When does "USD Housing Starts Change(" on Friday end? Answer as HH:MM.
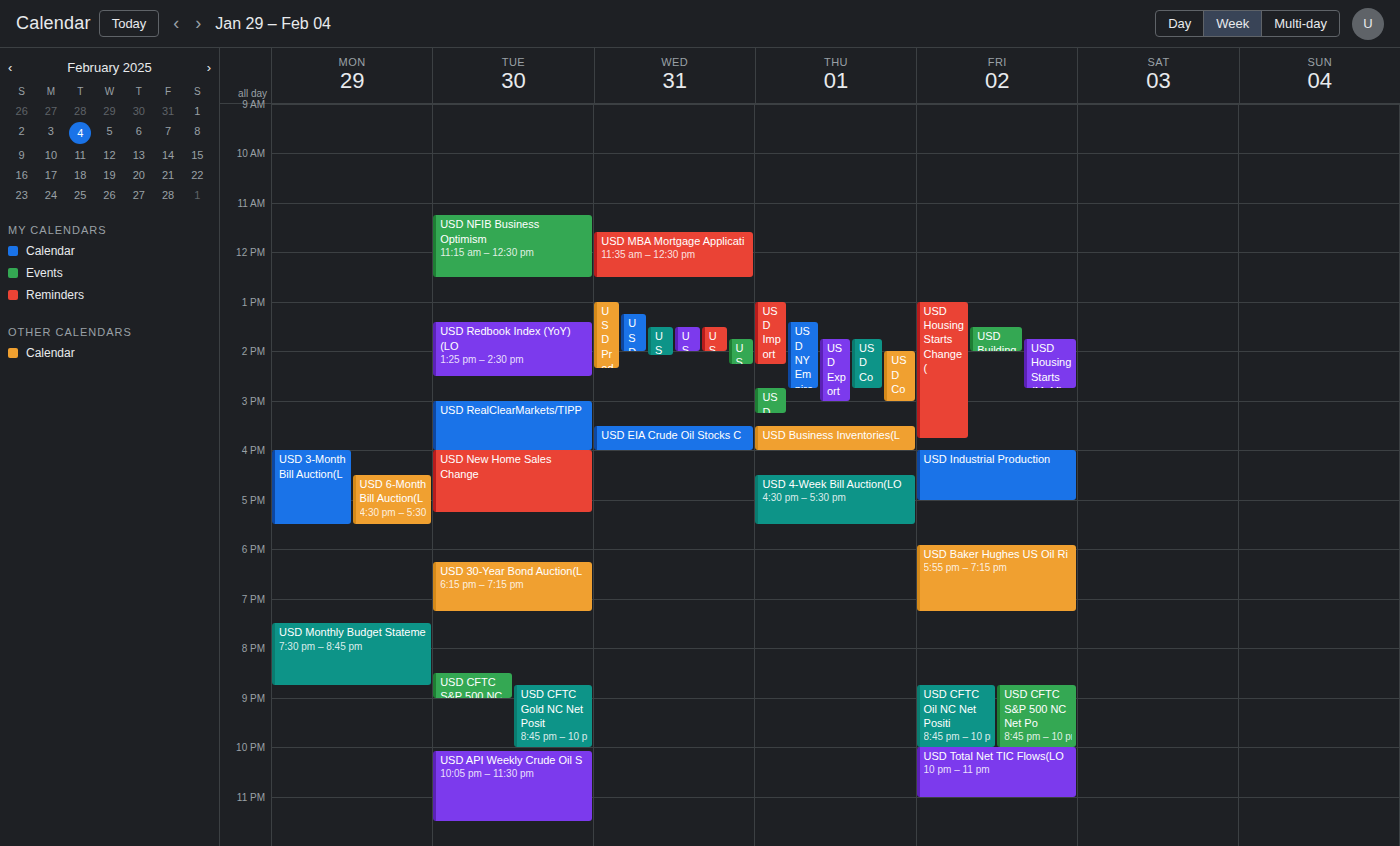
15:45